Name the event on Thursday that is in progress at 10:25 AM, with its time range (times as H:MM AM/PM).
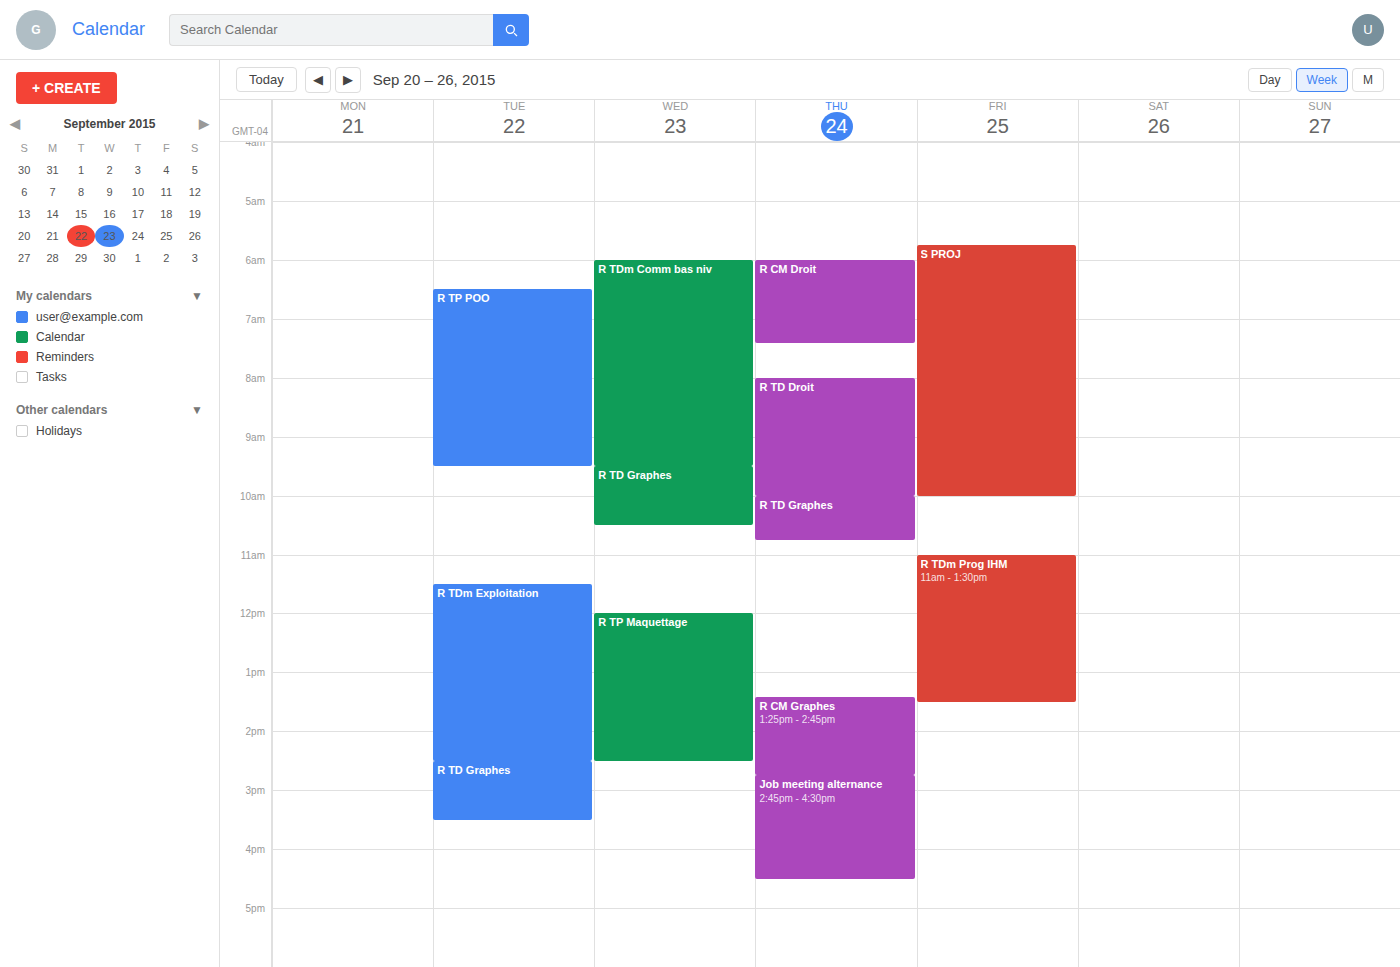
"R TD Graphes", 10:00 AM to 10:45 AM